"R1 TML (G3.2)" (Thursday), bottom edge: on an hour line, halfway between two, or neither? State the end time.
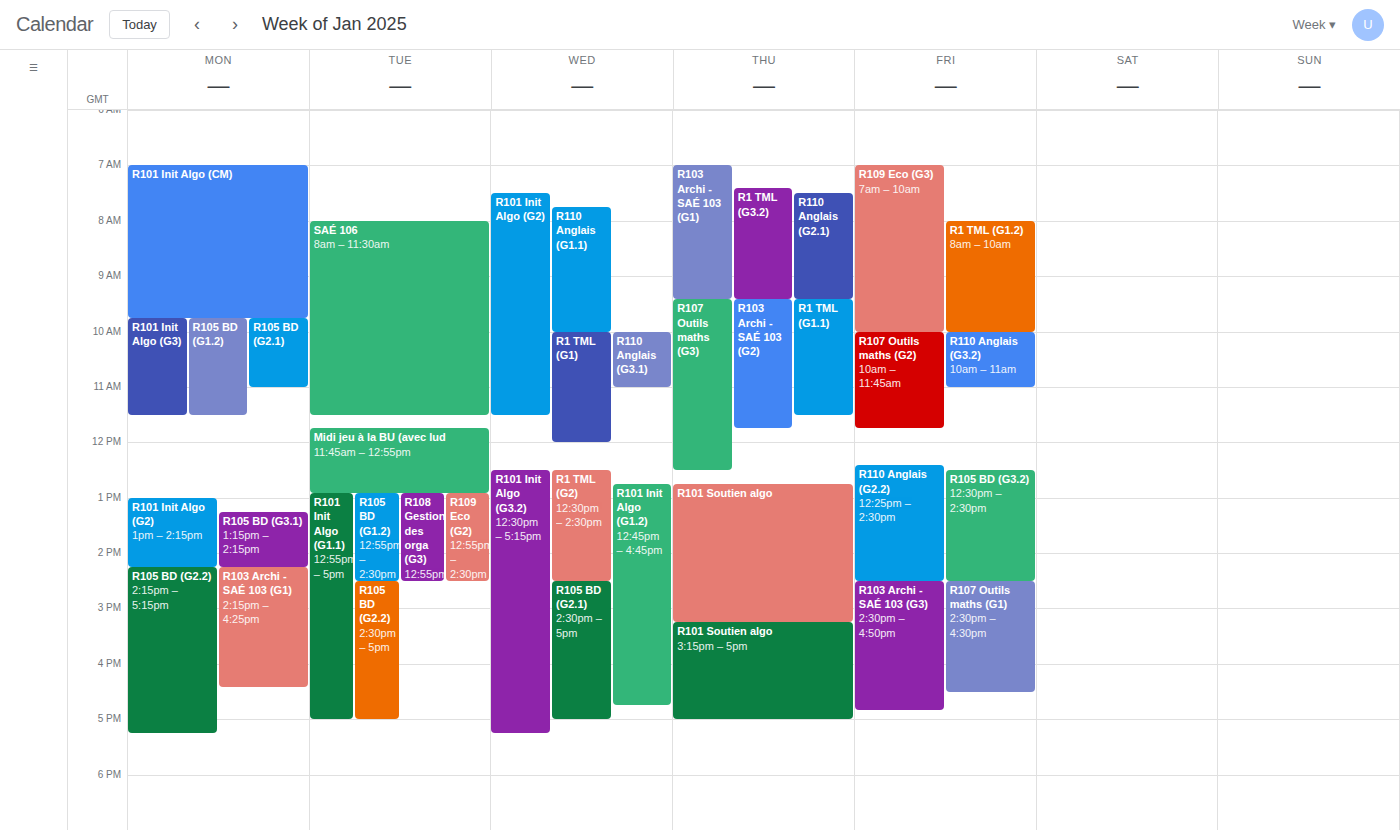
9:25 AM -- neither: 25 minutes below the 9 AM line and 35 minutes above the 10 AM line.